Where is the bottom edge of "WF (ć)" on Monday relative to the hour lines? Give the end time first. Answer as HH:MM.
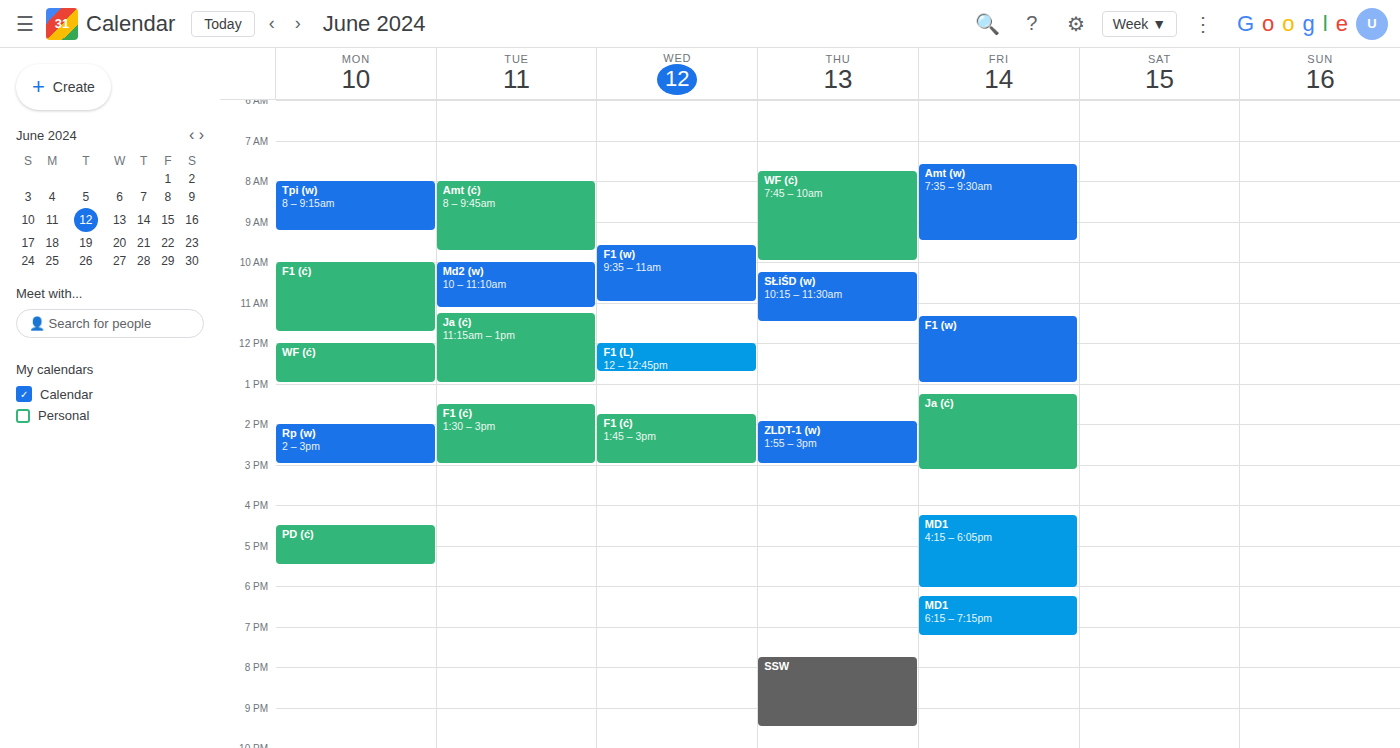
13:00 -- exactly on the 13:00 line.